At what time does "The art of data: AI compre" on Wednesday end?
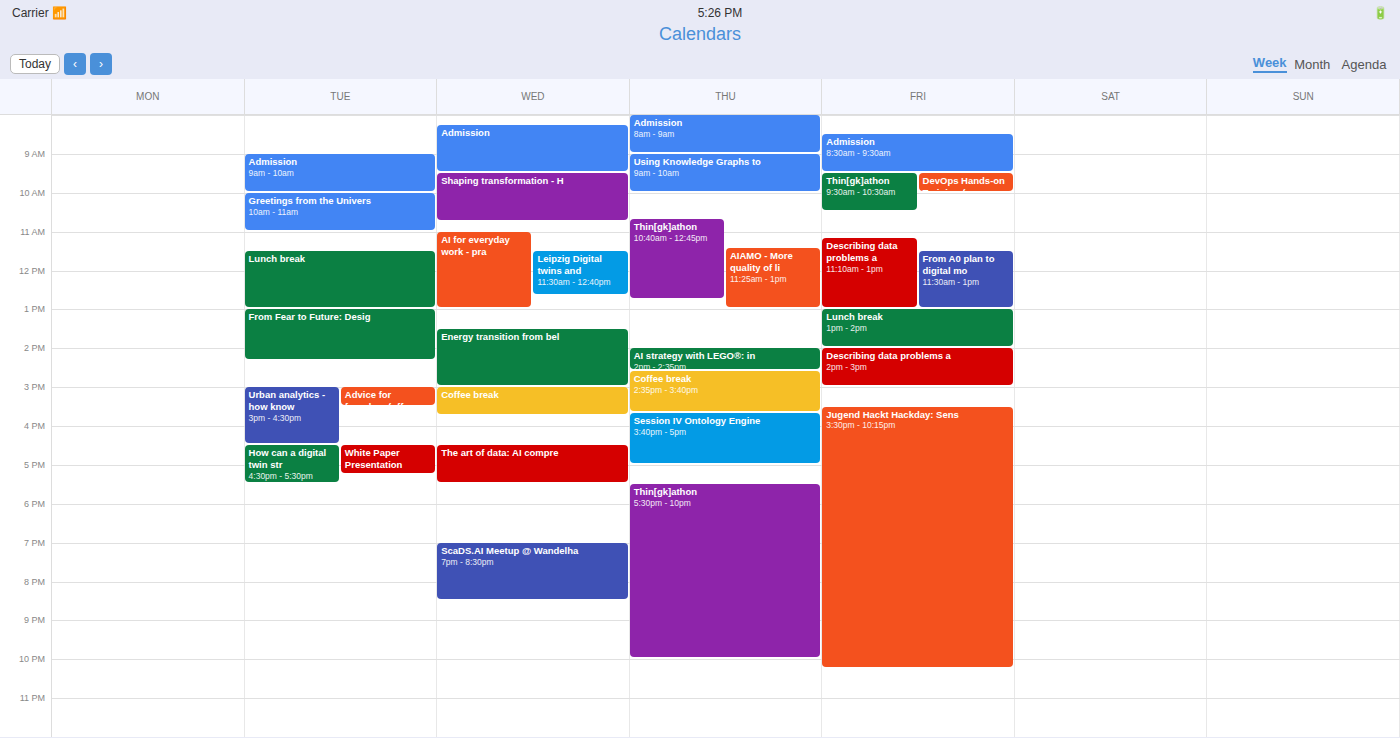
5:30 PM